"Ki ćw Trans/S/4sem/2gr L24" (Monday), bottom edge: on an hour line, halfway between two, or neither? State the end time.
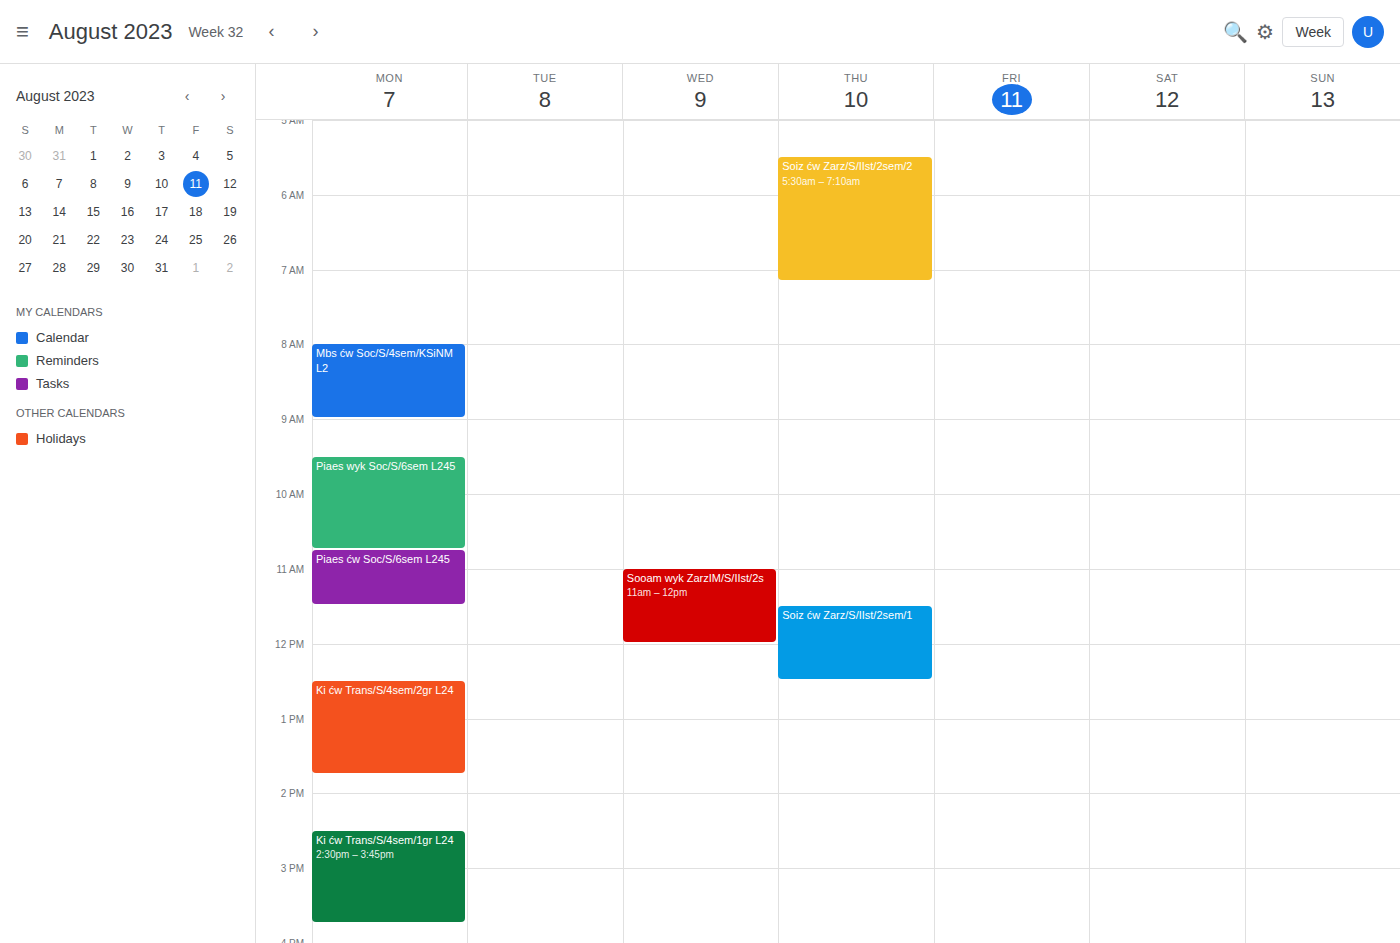
1:45 PM -- neither: three quarters of the way from the 1 PM line to the 2 PM line.